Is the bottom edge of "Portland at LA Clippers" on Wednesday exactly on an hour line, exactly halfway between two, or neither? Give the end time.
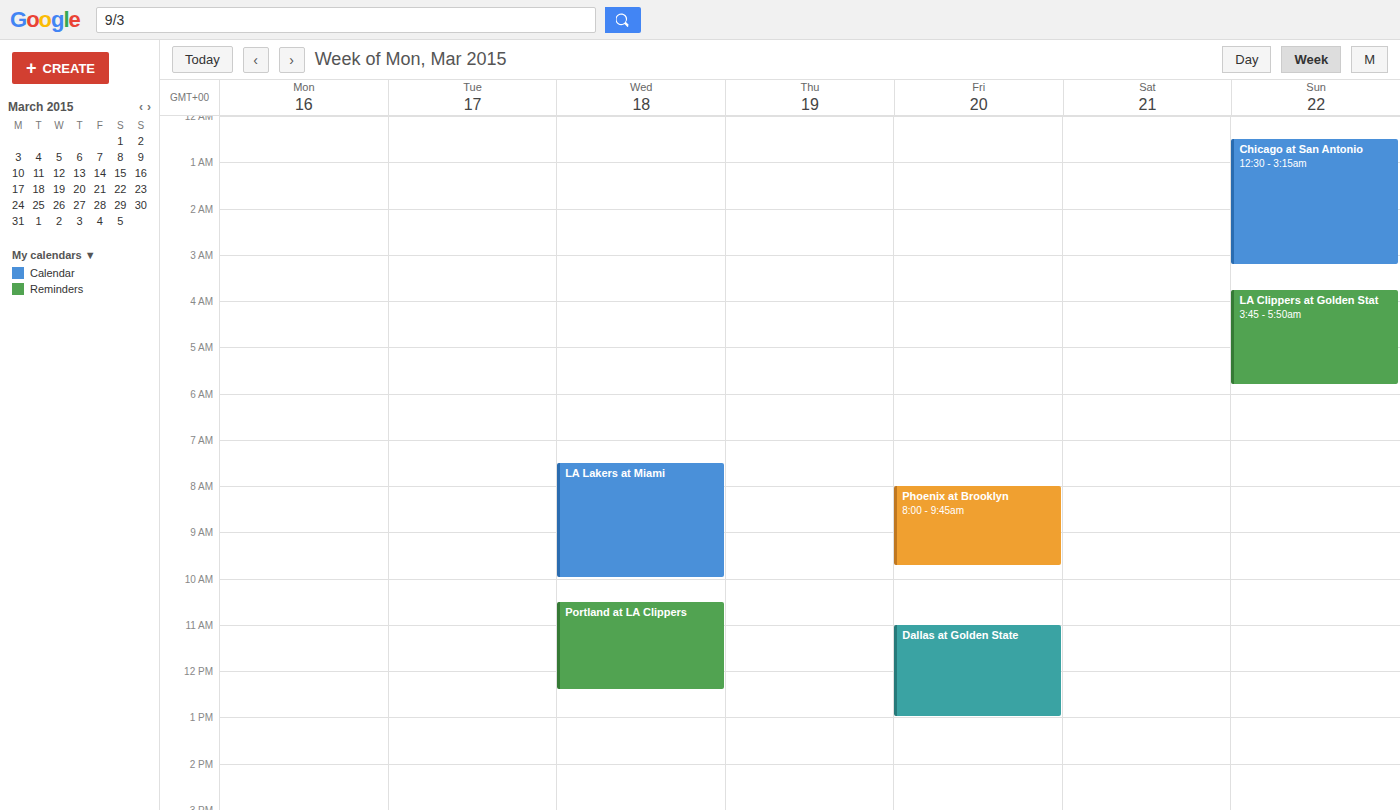
12:25 PM -- neither: 25 minutes below the 12 PM line and 35 minutes above the 1 PM line.